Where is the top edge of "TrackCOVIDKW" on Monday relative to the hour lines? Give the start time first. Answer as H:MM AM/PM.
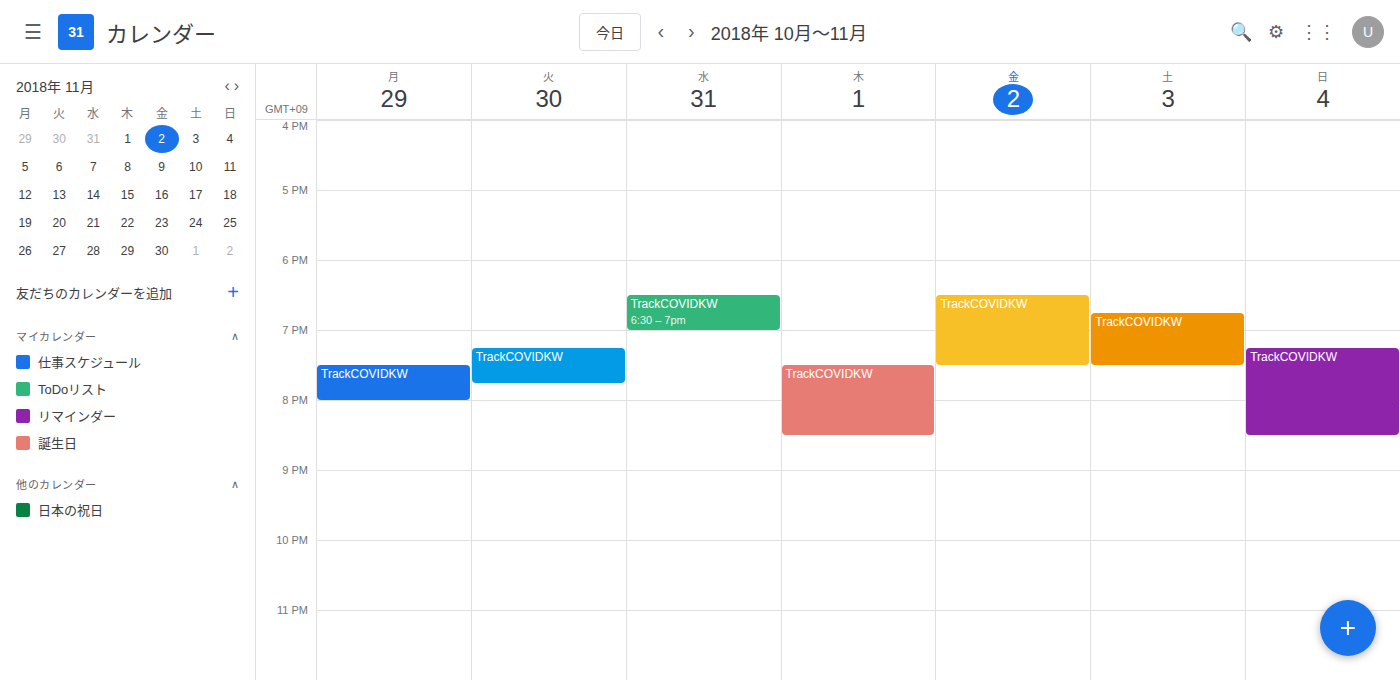
7:30 PM -- halfway between the 7 PM and 8 PM lines.